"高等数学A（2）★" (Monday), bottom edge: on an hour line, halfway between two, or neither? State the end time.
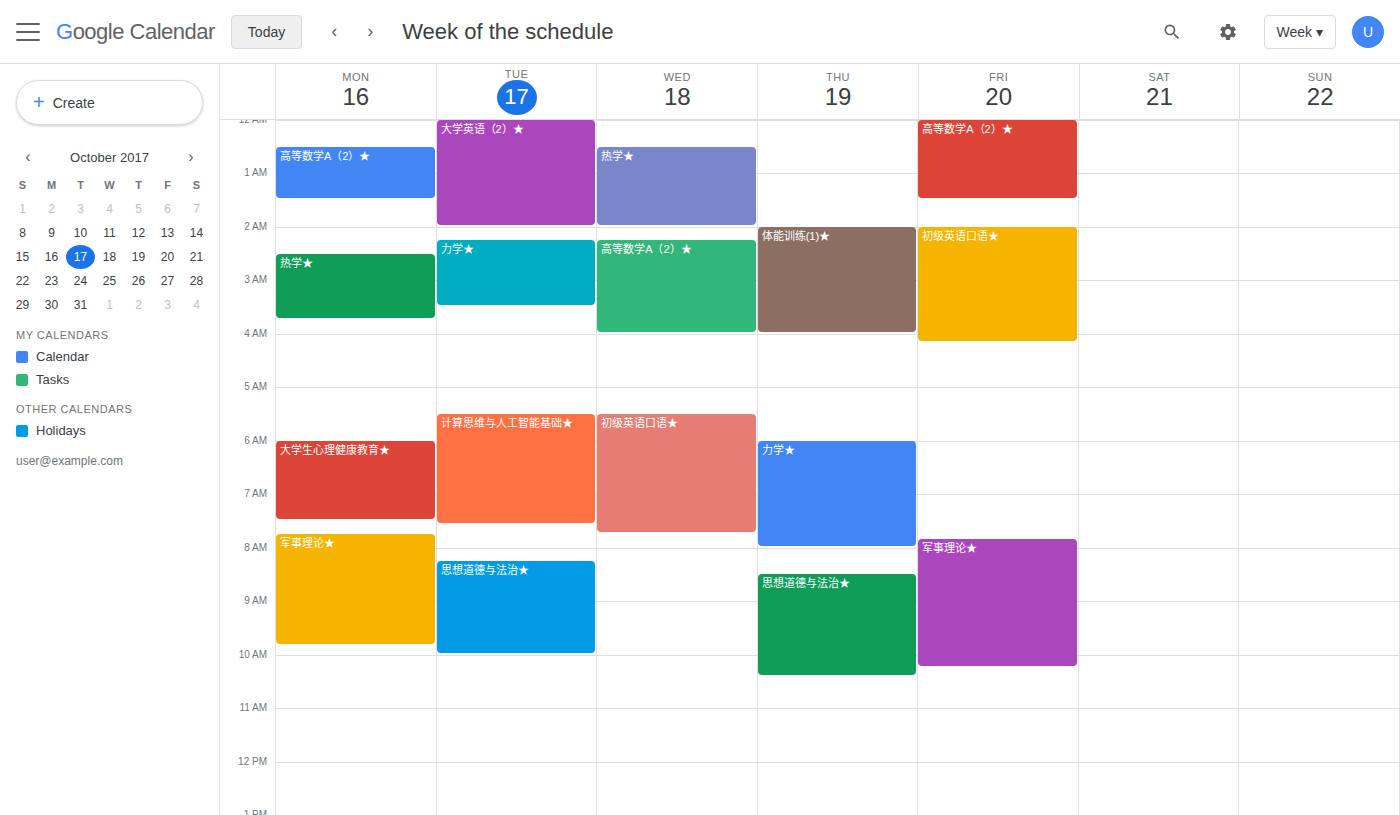
1:30 AM -- halfway between the 1 AM and 2 AM lines.